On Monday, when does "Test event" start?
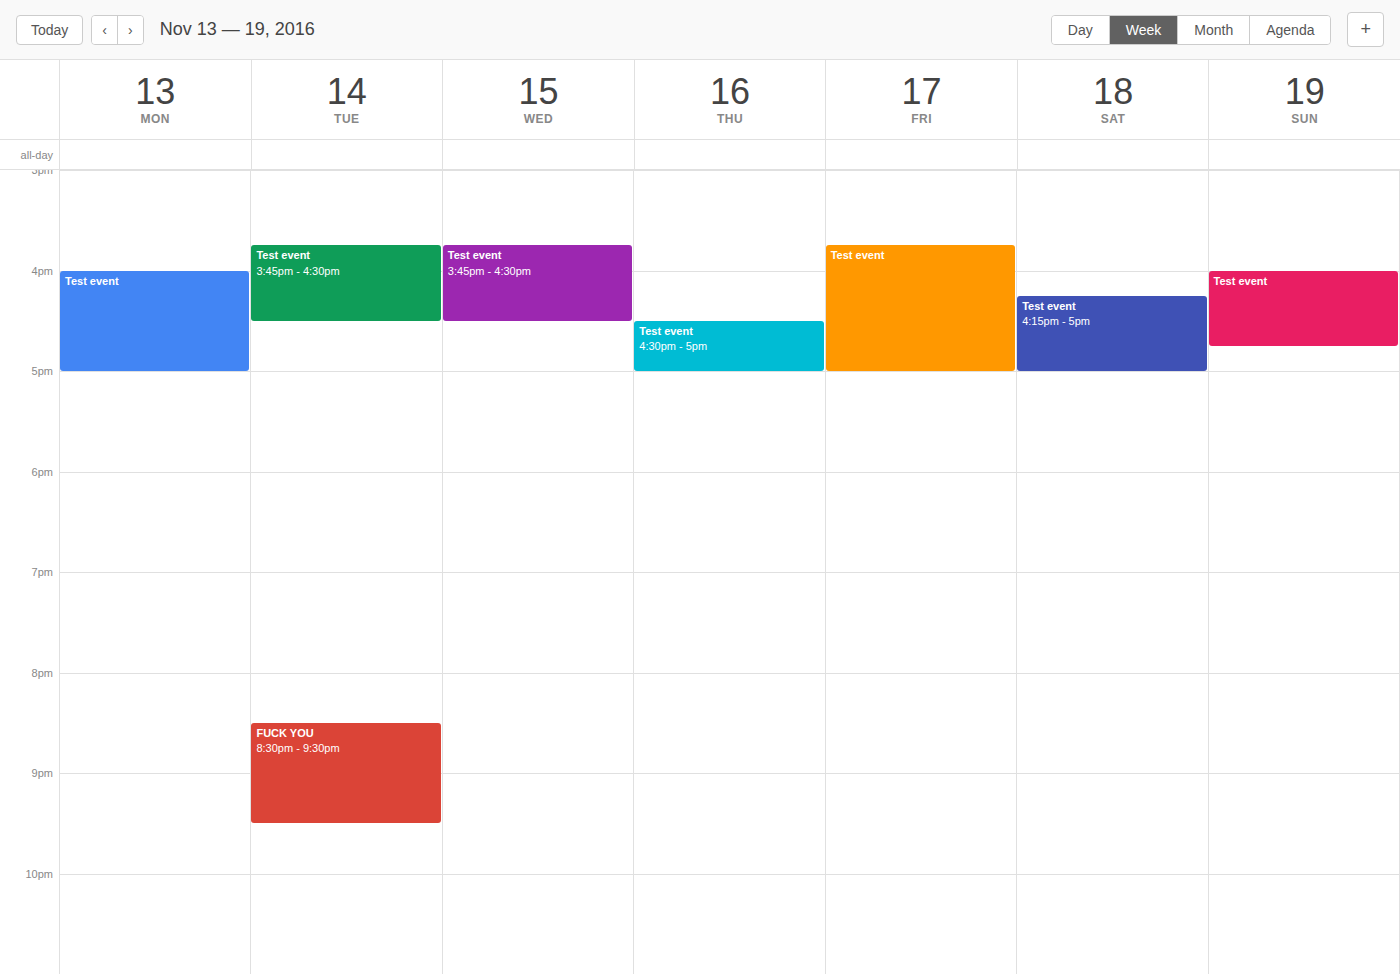
4:00 PM